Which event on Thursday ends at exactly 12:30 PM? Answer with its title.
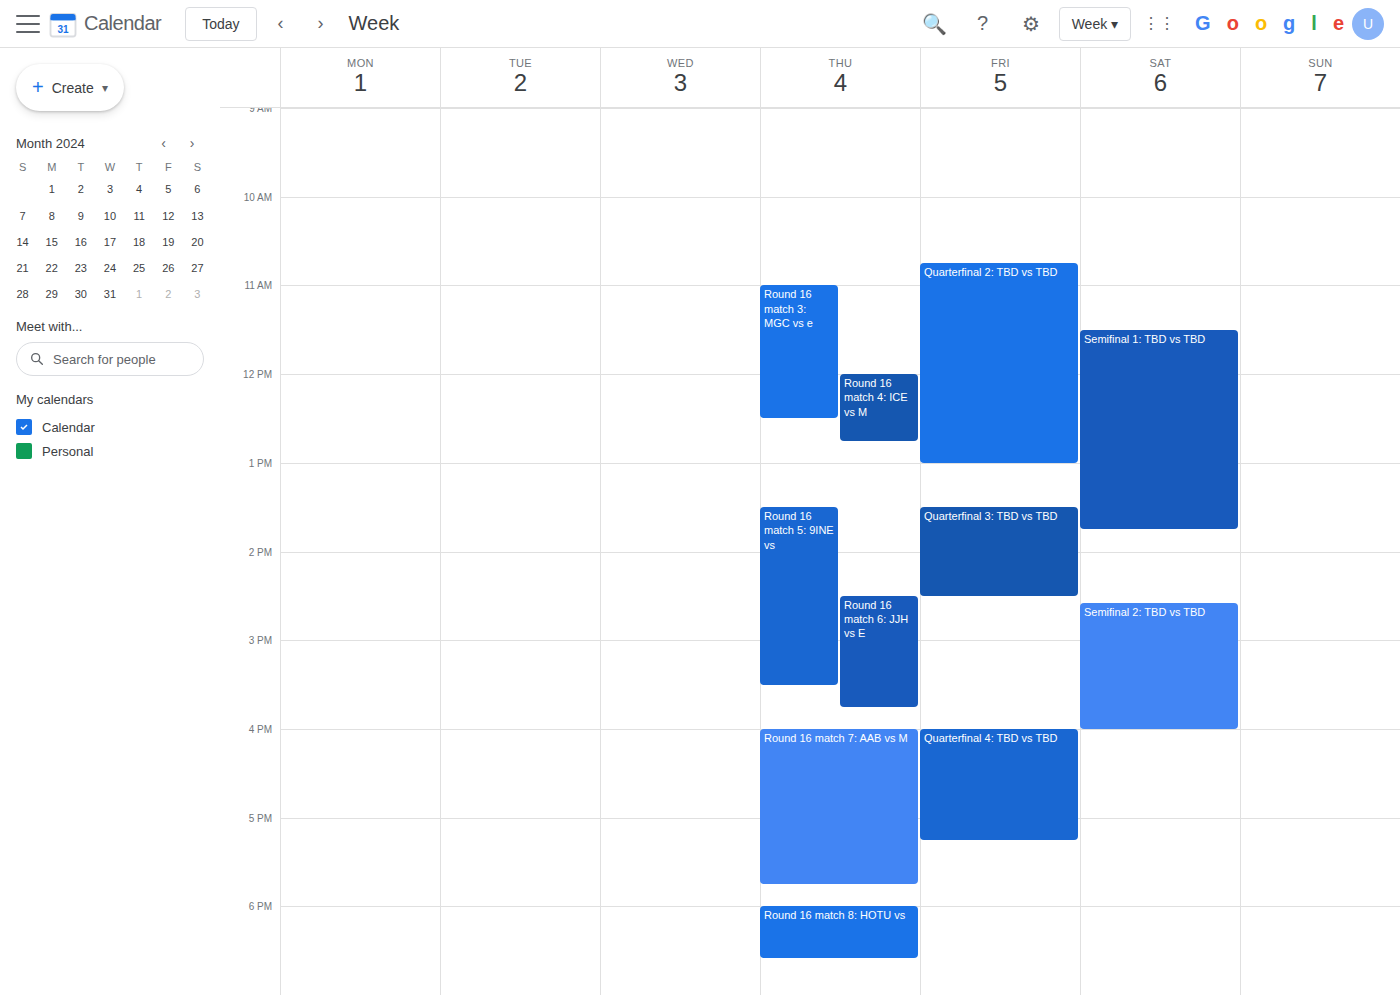
"Round 16 match 3: MGC vs e"